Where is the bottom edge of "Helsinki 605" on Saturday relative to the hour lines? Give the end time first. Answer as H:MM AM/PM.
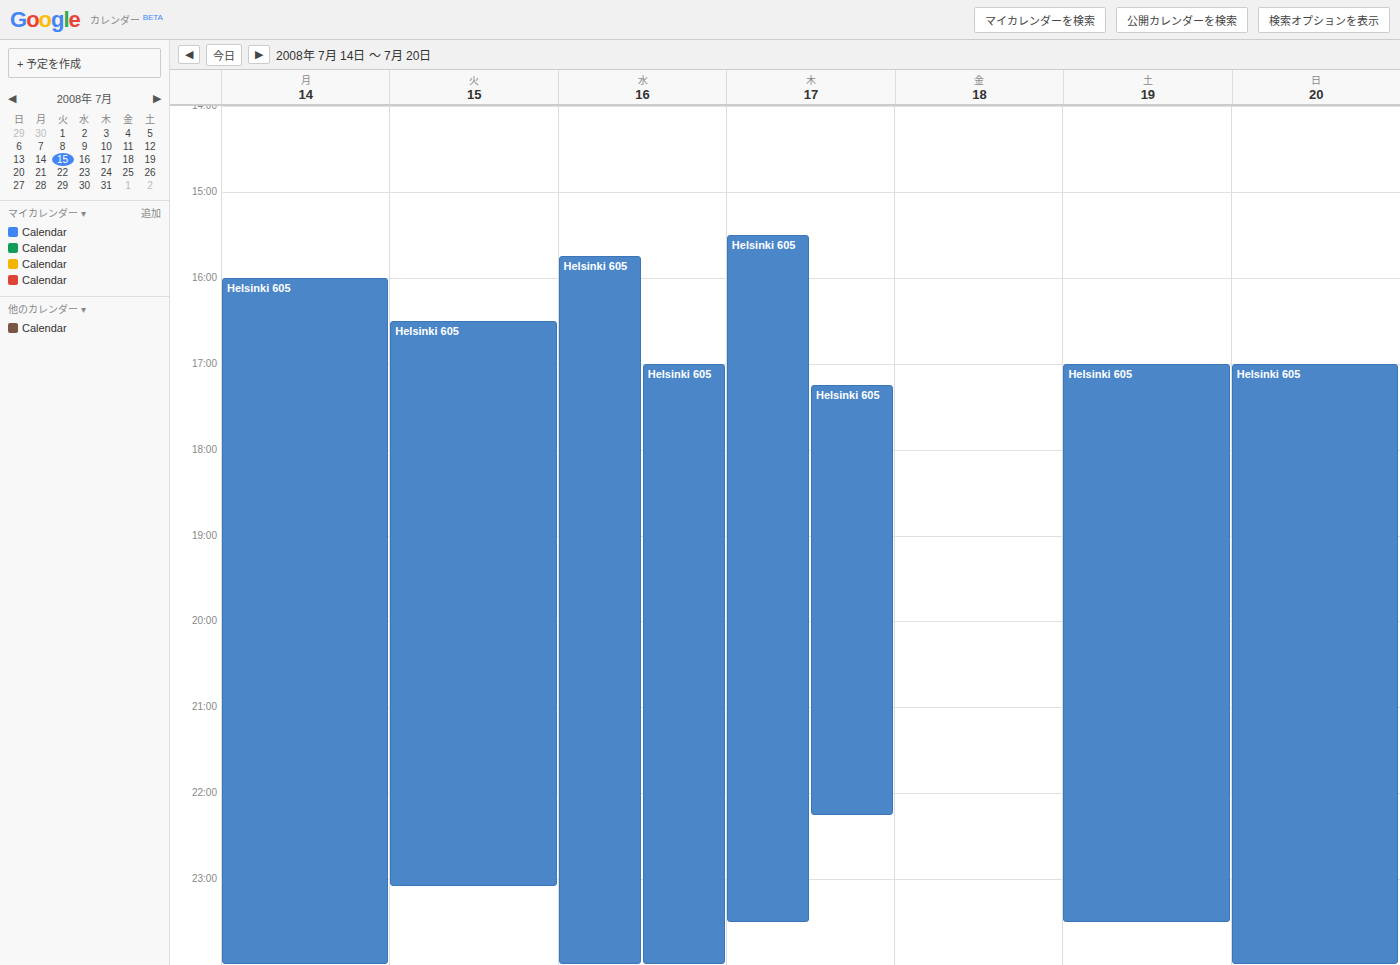
11:30 PM -- halfway between the 11 PM and 12 AM lines.